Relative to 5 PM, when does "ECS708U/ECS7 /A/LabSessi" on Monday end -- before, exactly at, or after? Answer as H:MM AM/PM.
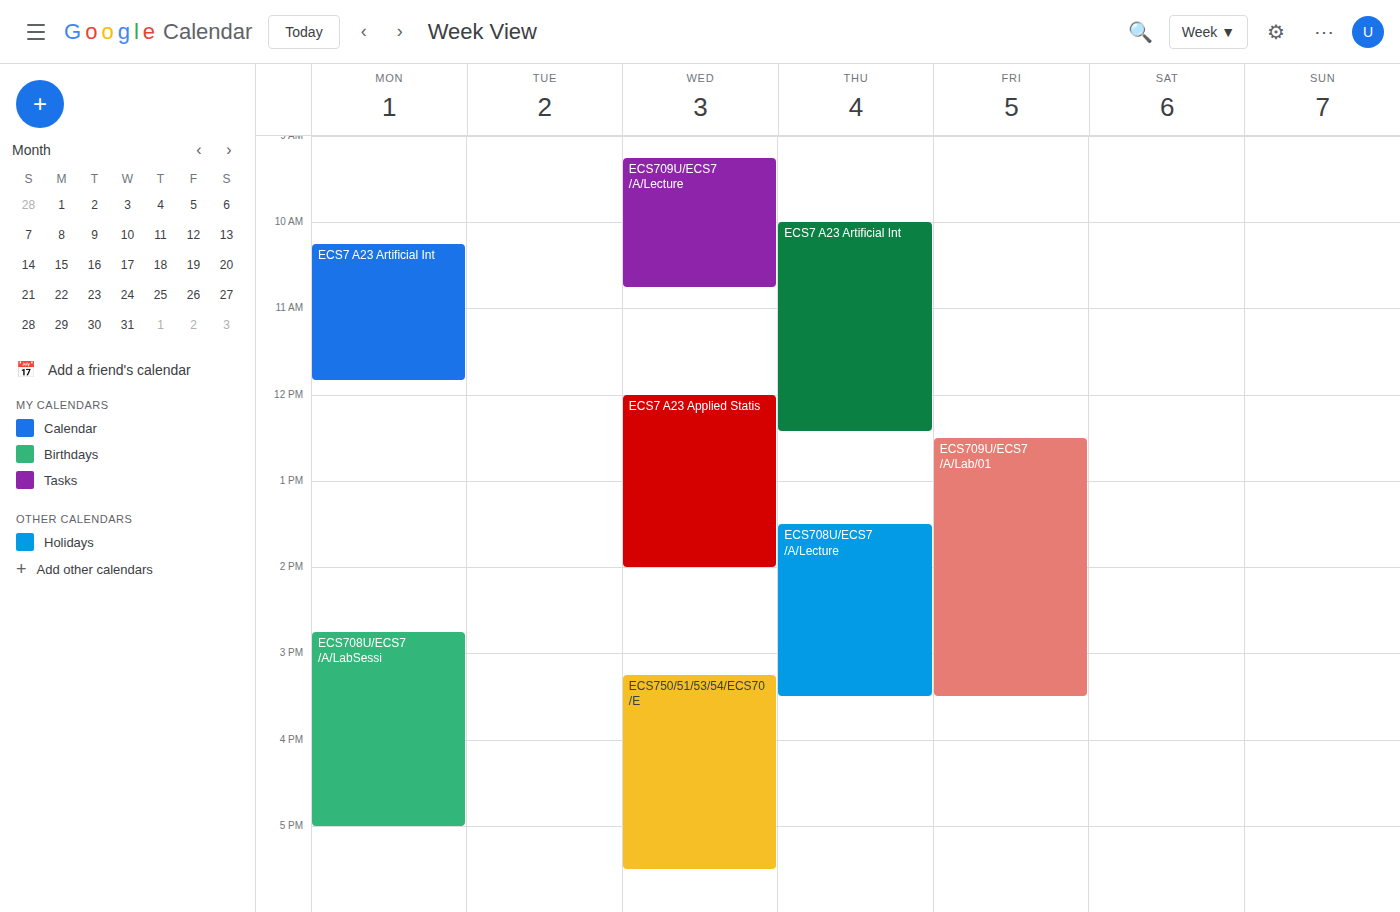
5:00 PM -- exactly at 5 PM, on the 5 PM line.